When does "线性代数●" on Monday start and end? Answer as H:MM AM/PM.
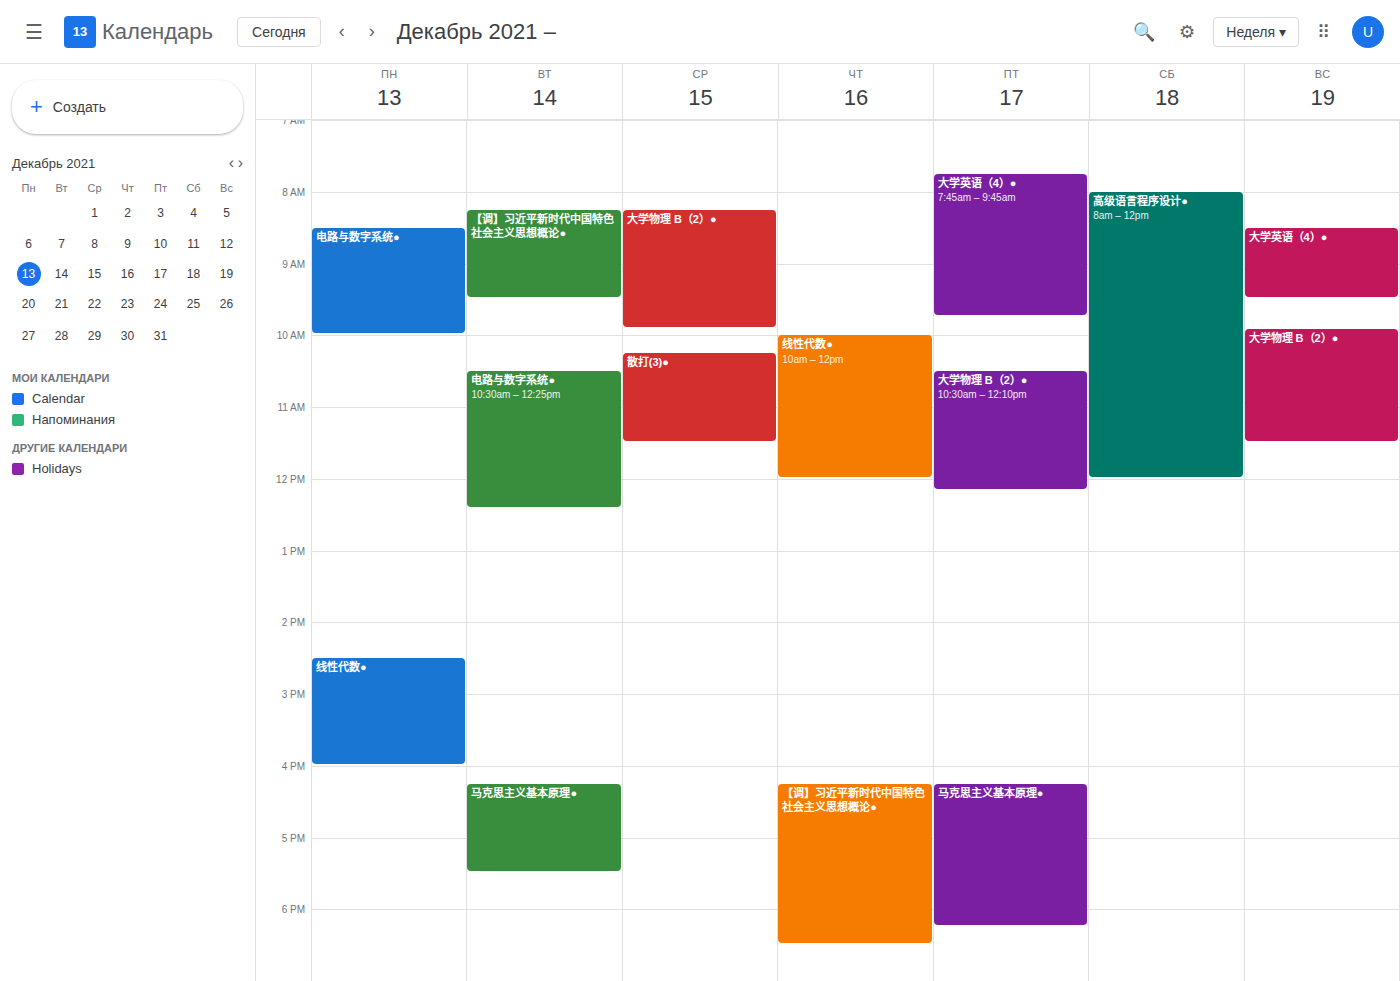
2:30 PM to 4:00 PM